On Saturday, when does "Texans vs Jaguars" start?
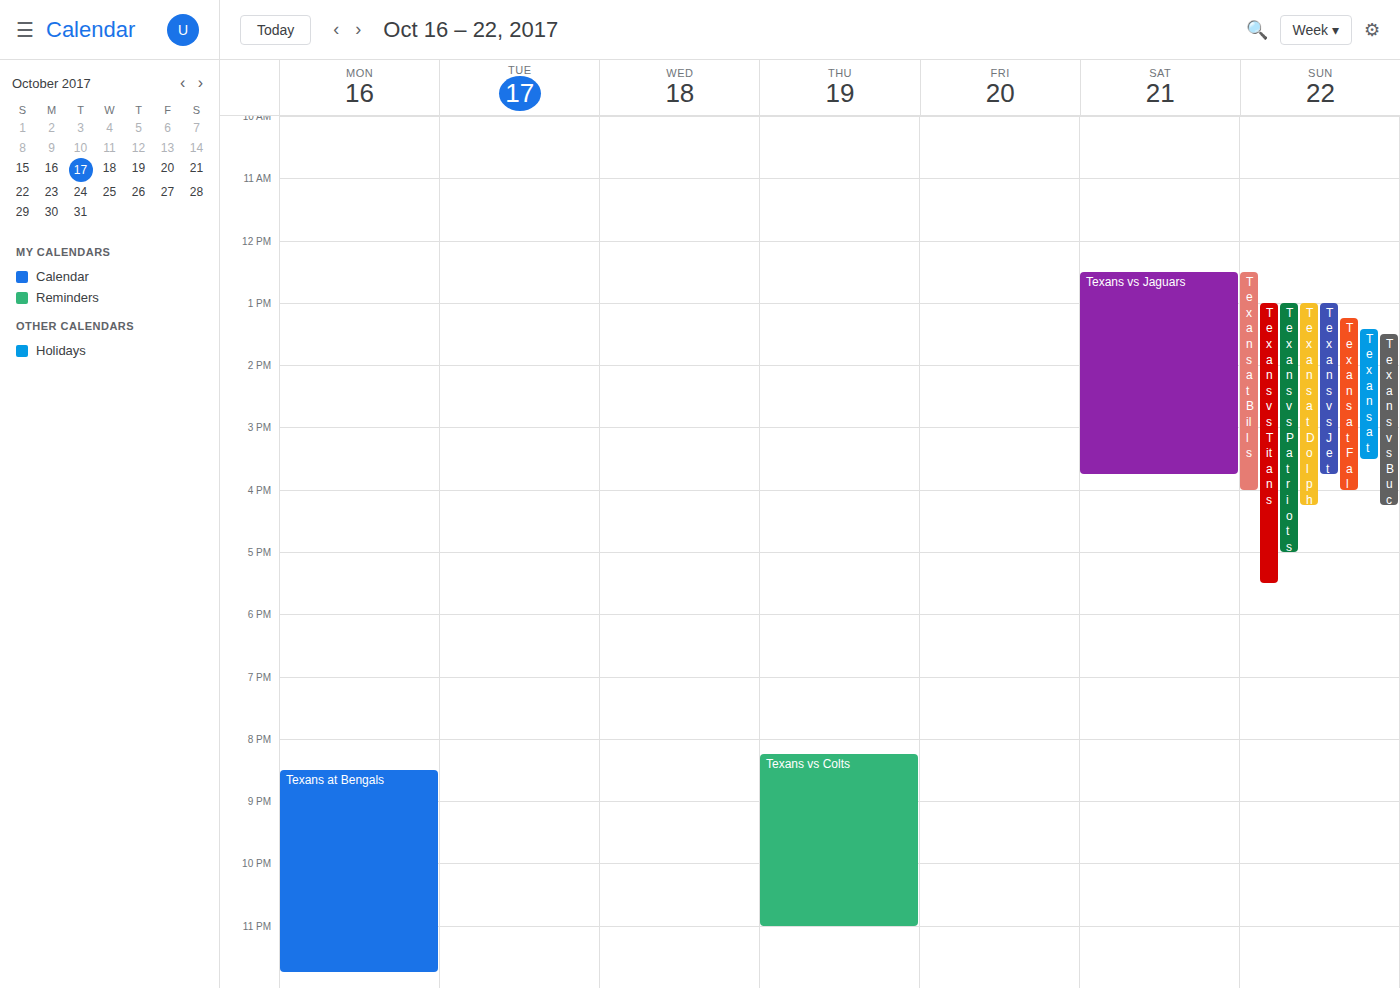
12:30 PM